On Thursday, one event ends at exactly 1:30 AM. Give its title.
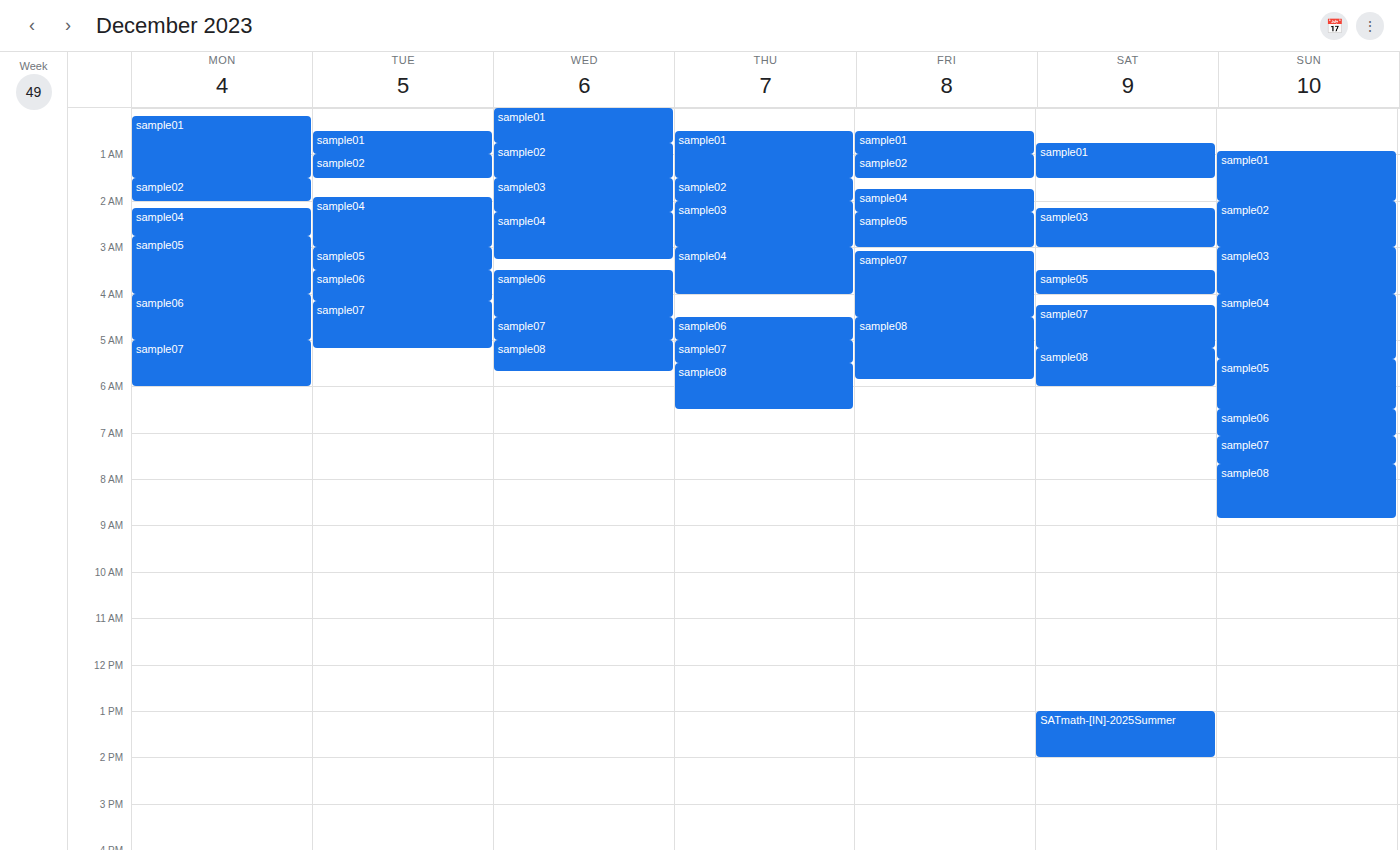
"sample01"